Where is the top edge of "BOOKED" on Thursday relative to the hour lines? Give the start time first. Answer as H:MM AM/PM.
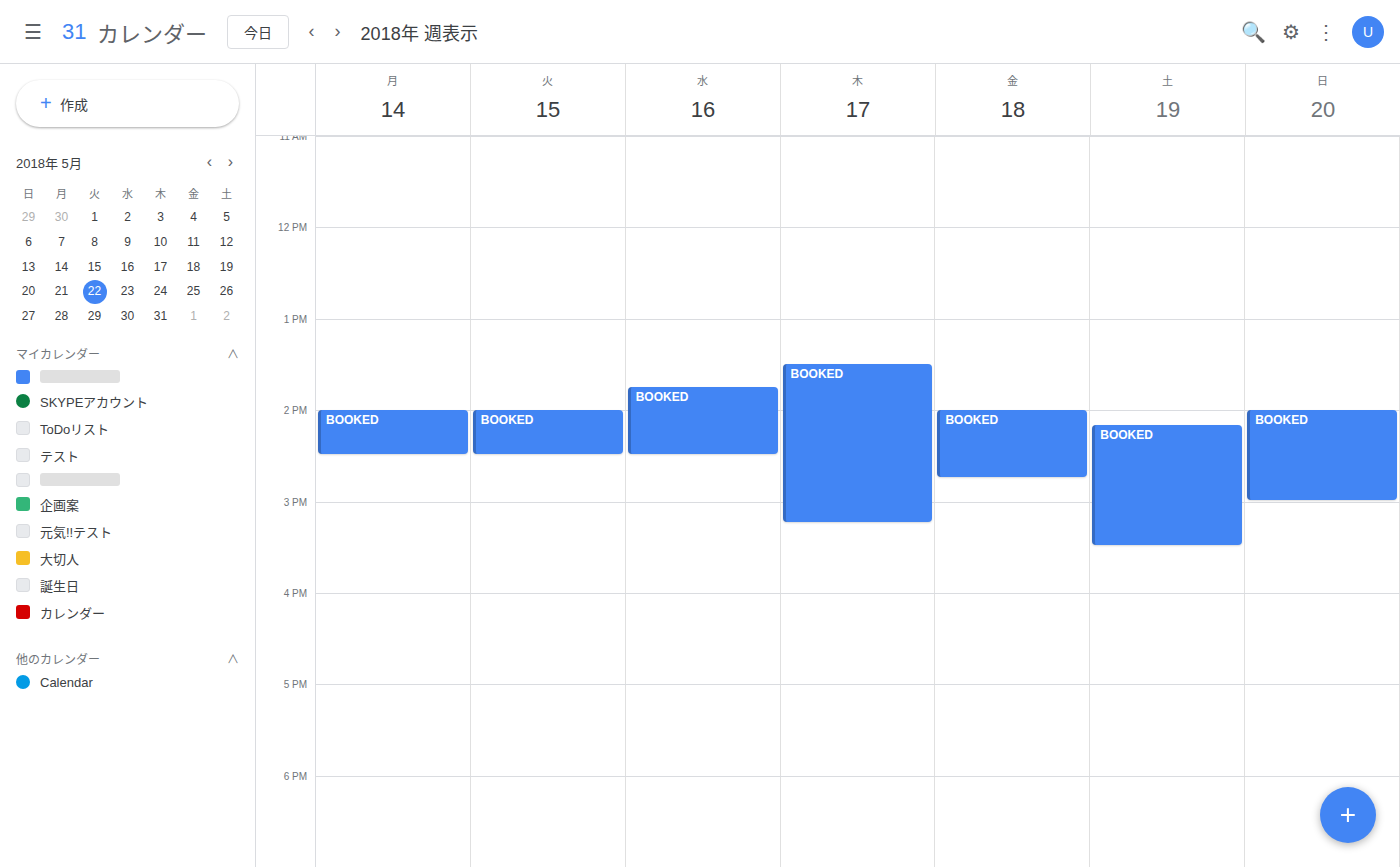
1:30 PM -- halfway between the 1 PM and 2 PM lines.